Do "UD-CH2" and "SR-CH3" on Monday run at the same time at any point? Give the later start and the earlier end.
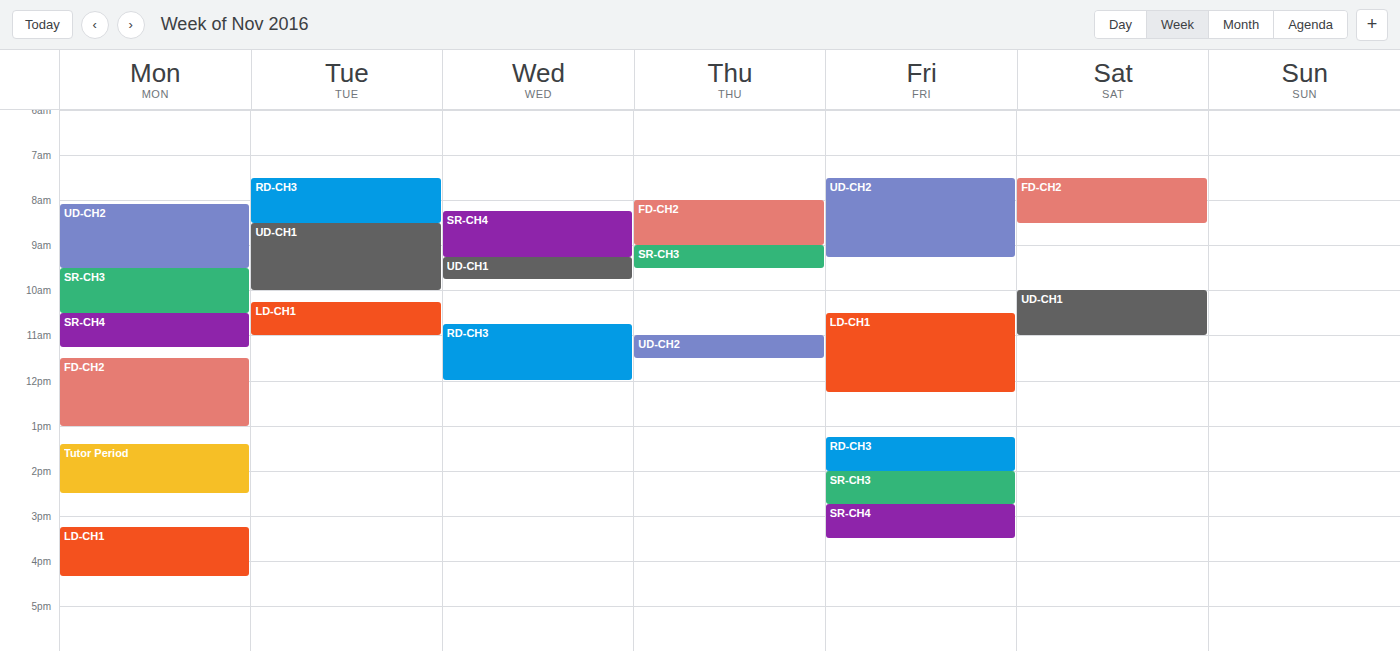
"UD-CH2" ends at 9:30 AM, exactly when "SR-CH3" starts -- they touch but do not overlap.